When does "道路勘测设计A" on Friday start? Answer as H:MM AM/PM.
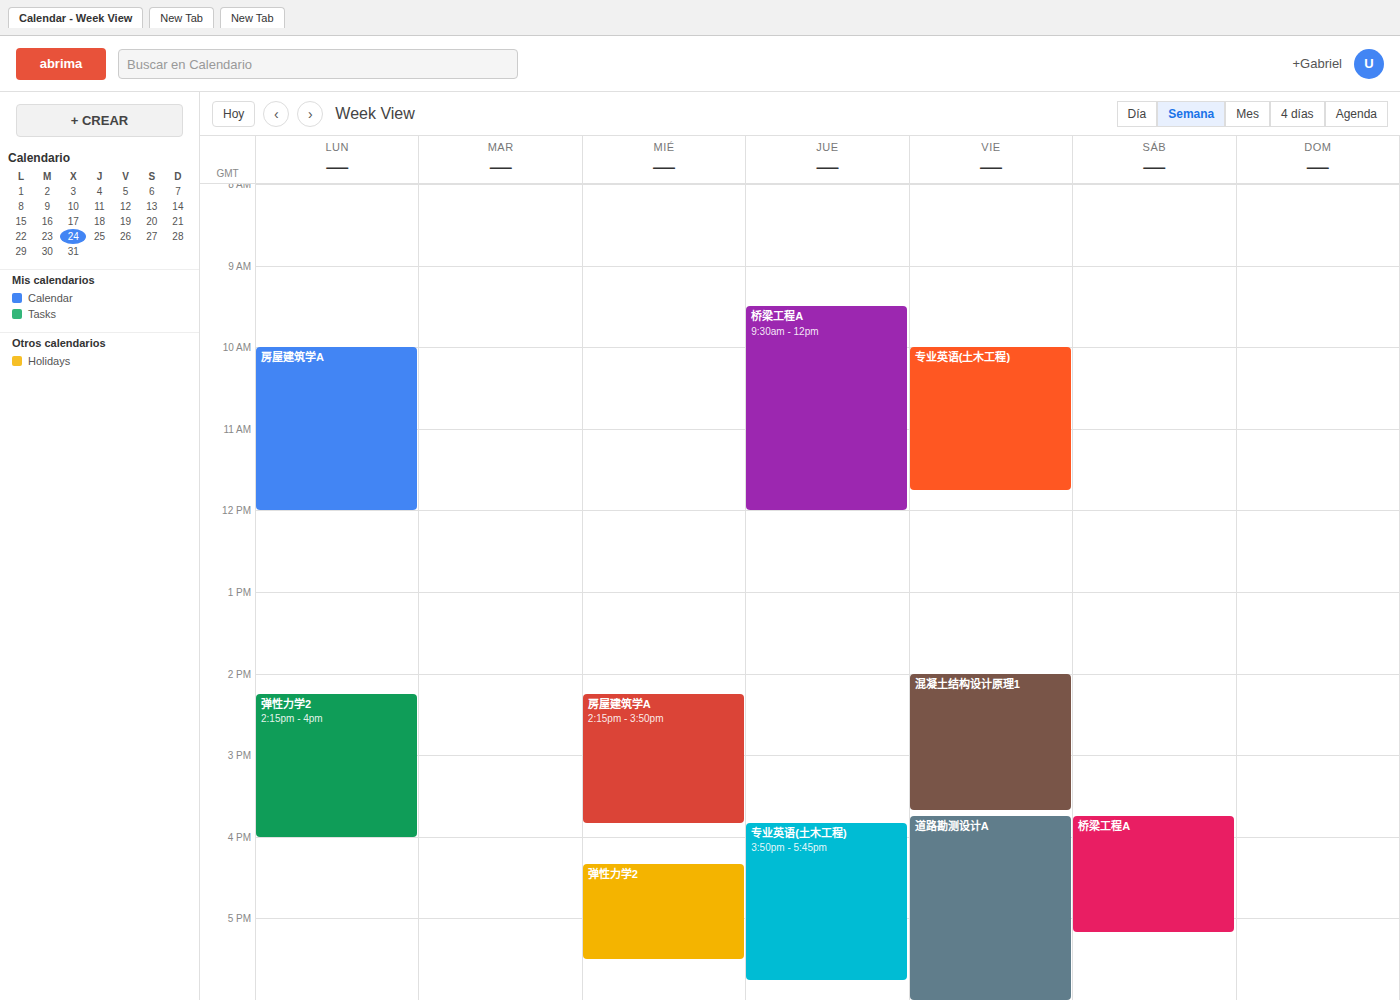
3:45 PM